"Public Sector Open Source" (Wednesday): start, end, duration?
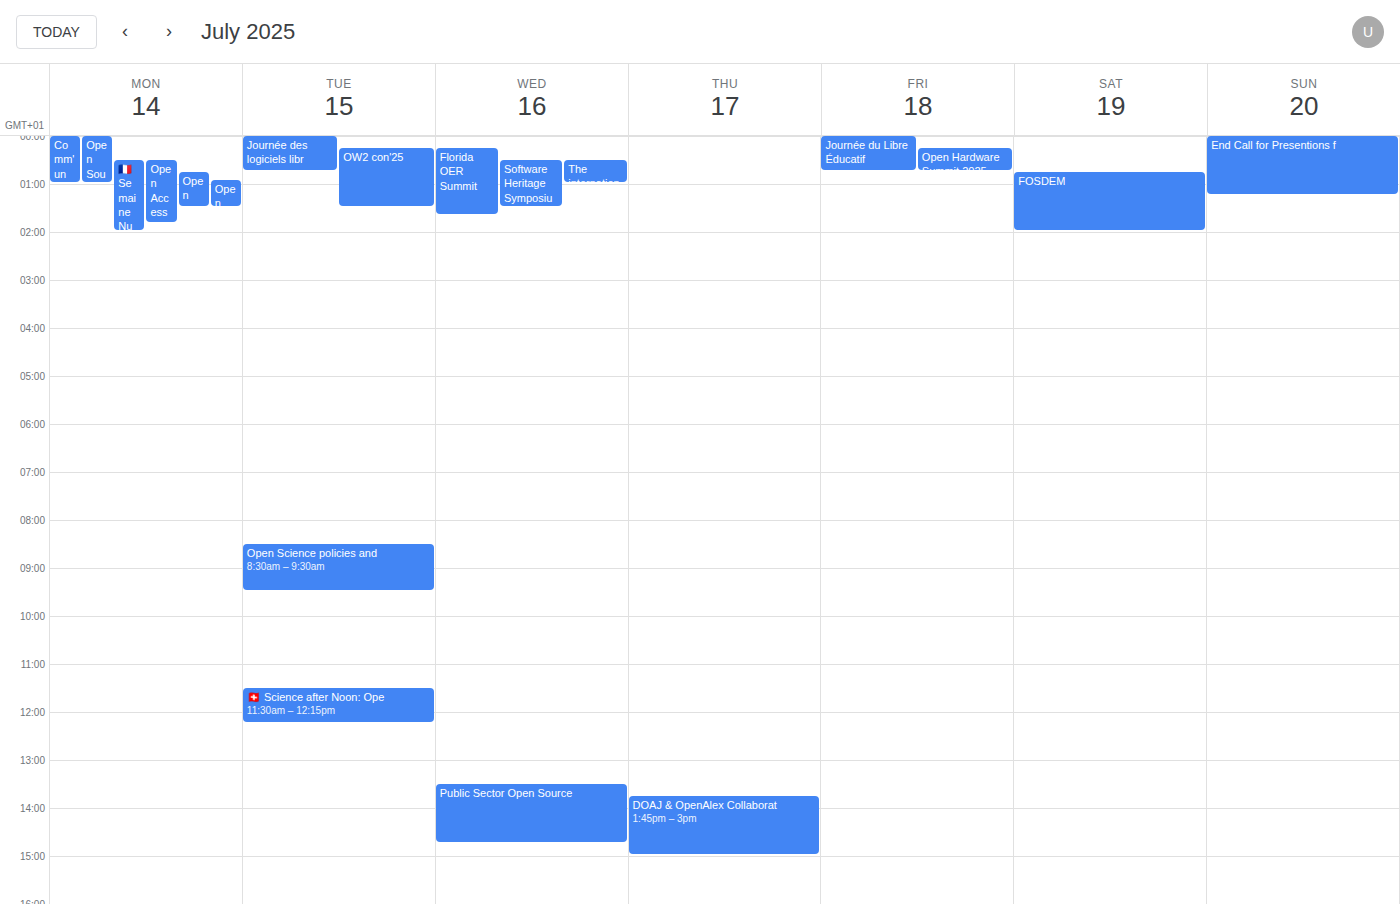
1:30 PM to 2:45 PM, 1 hour 15 minutes